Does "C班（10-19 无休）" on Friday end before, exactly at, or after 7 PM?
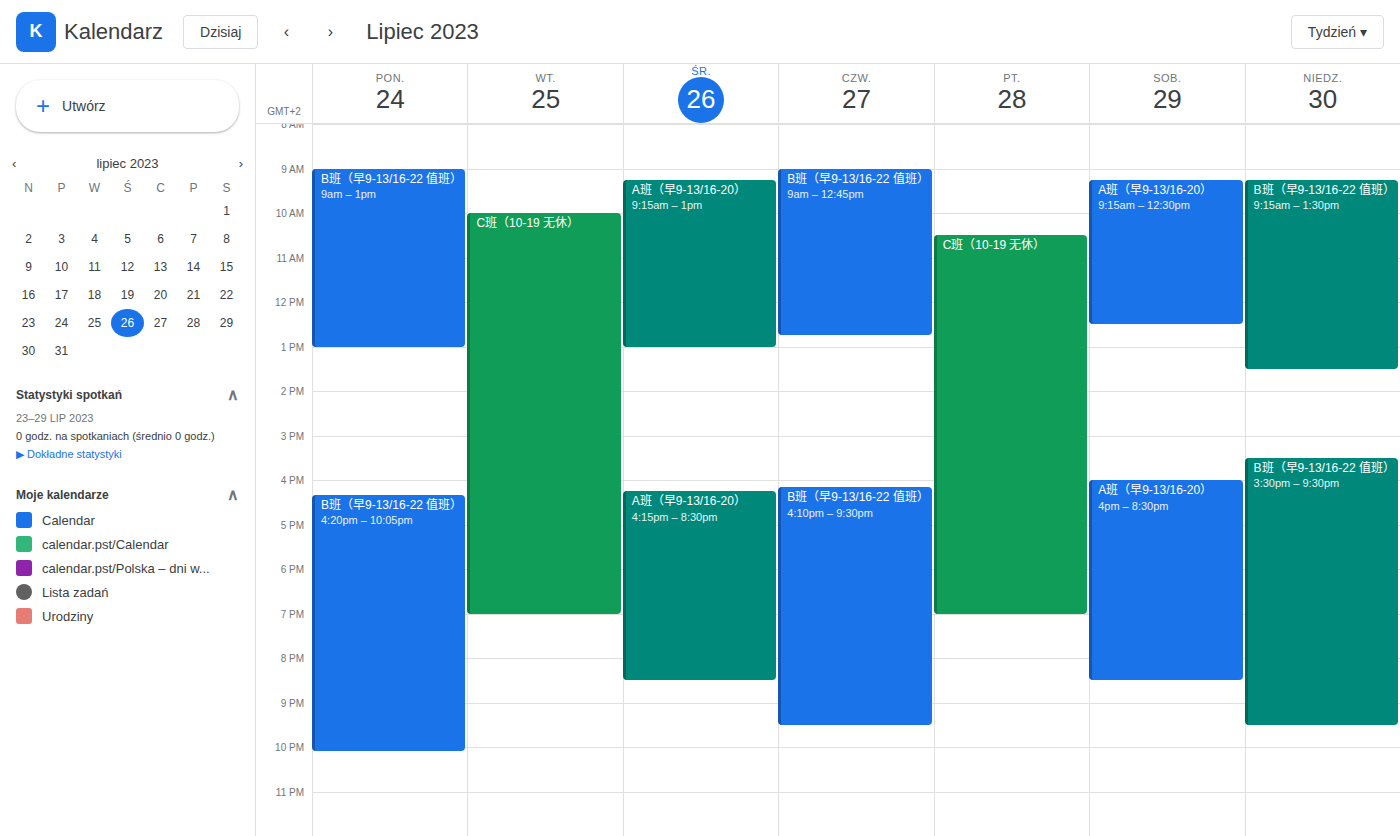
7:00 PM -- exactly at 7 PM, on the 7 PM line.